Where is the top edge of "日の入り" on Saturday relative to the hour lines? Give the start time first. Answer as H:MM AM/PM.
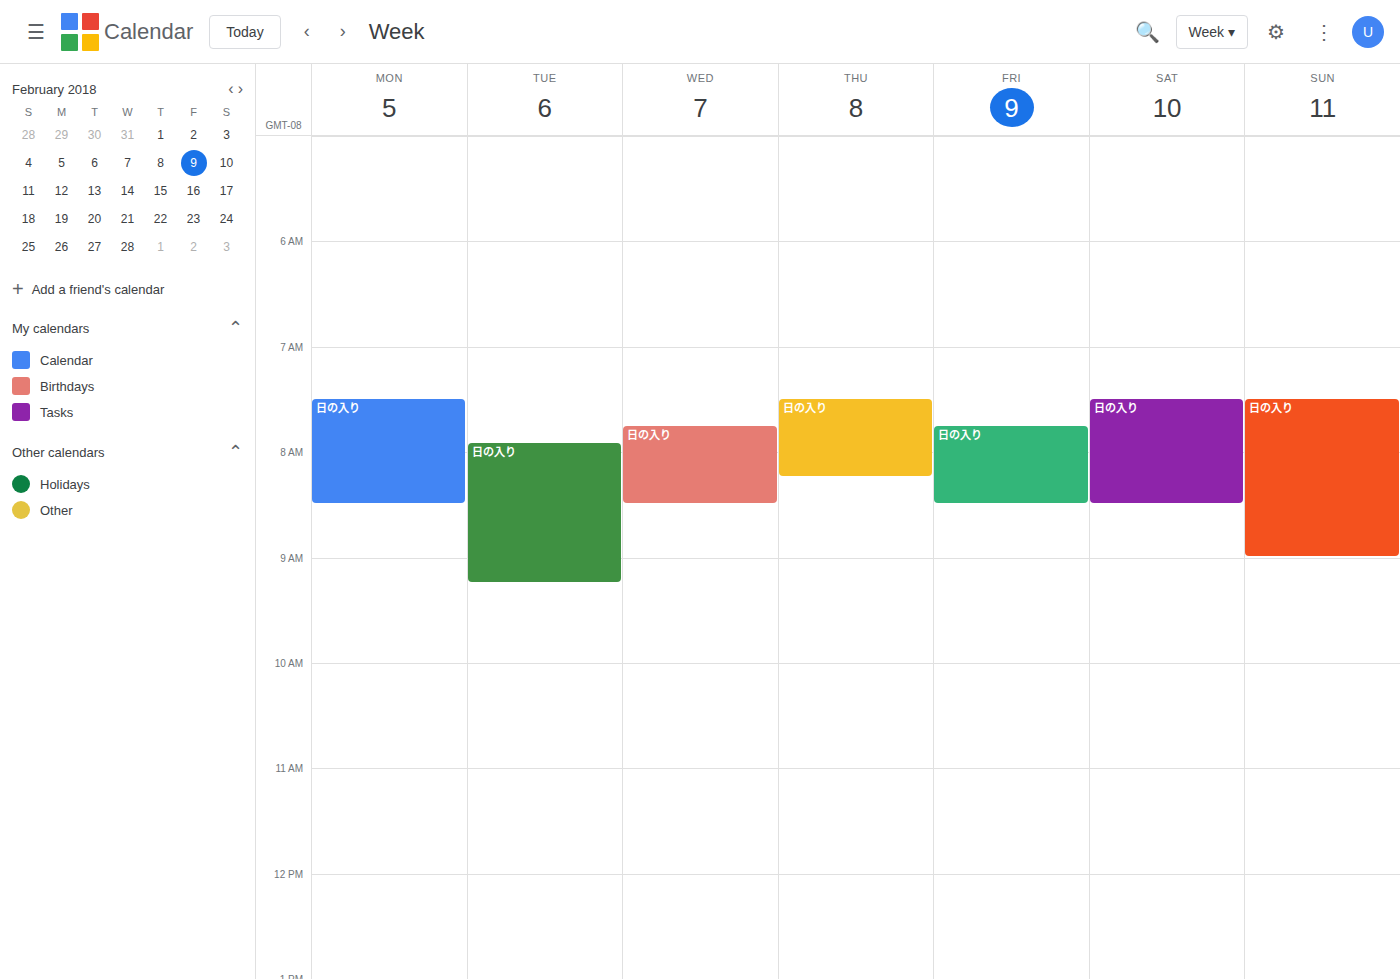
7:30 AM -- halfway between the 7 AM and 8 AM lines.